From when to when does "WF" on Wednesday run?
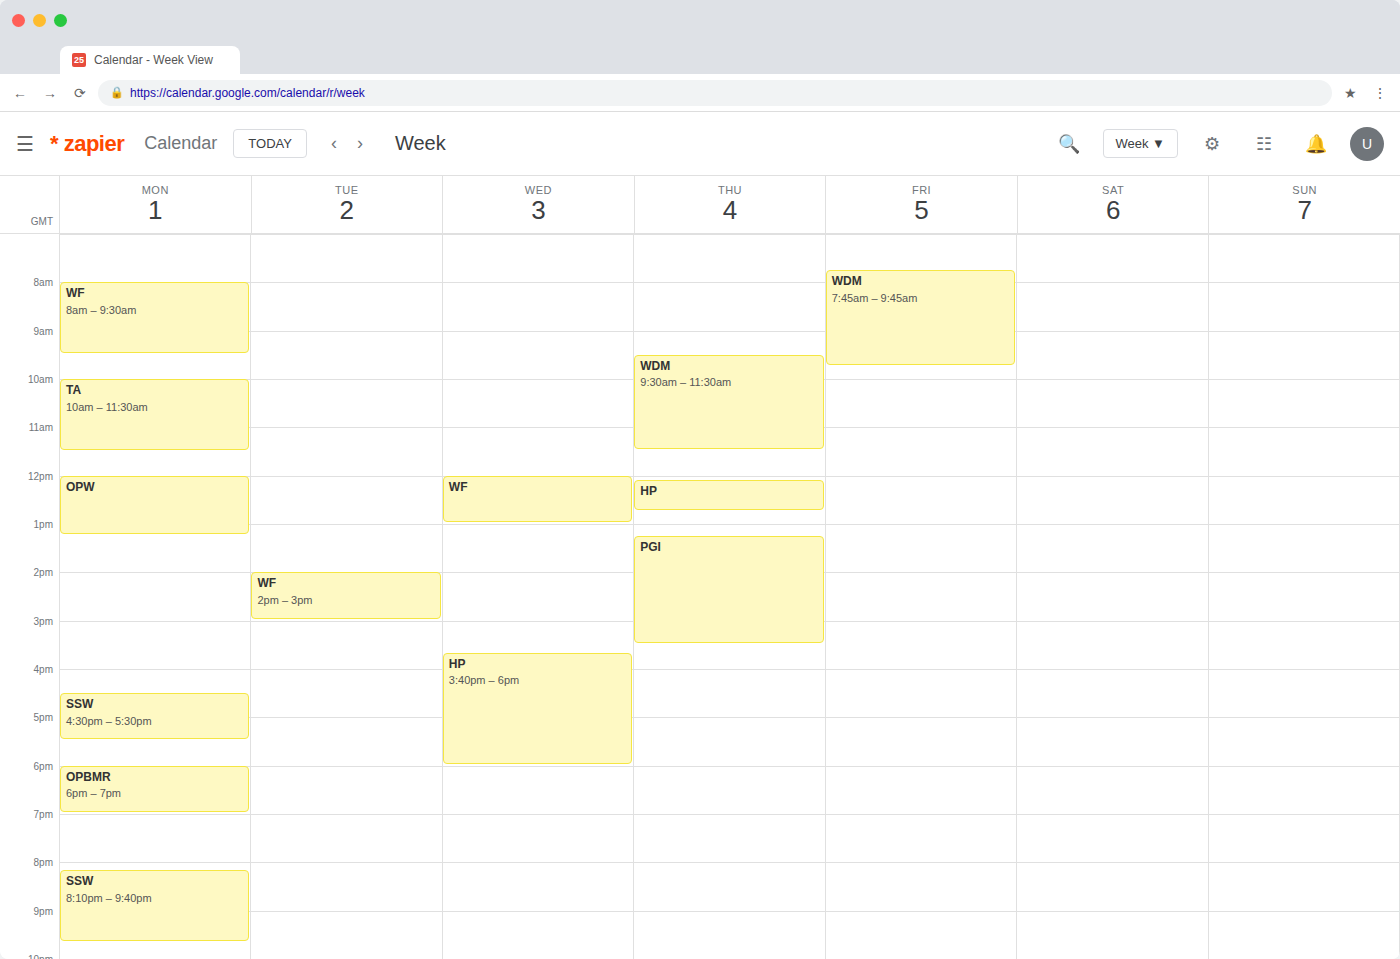
12:00 PM to 1:00 PM